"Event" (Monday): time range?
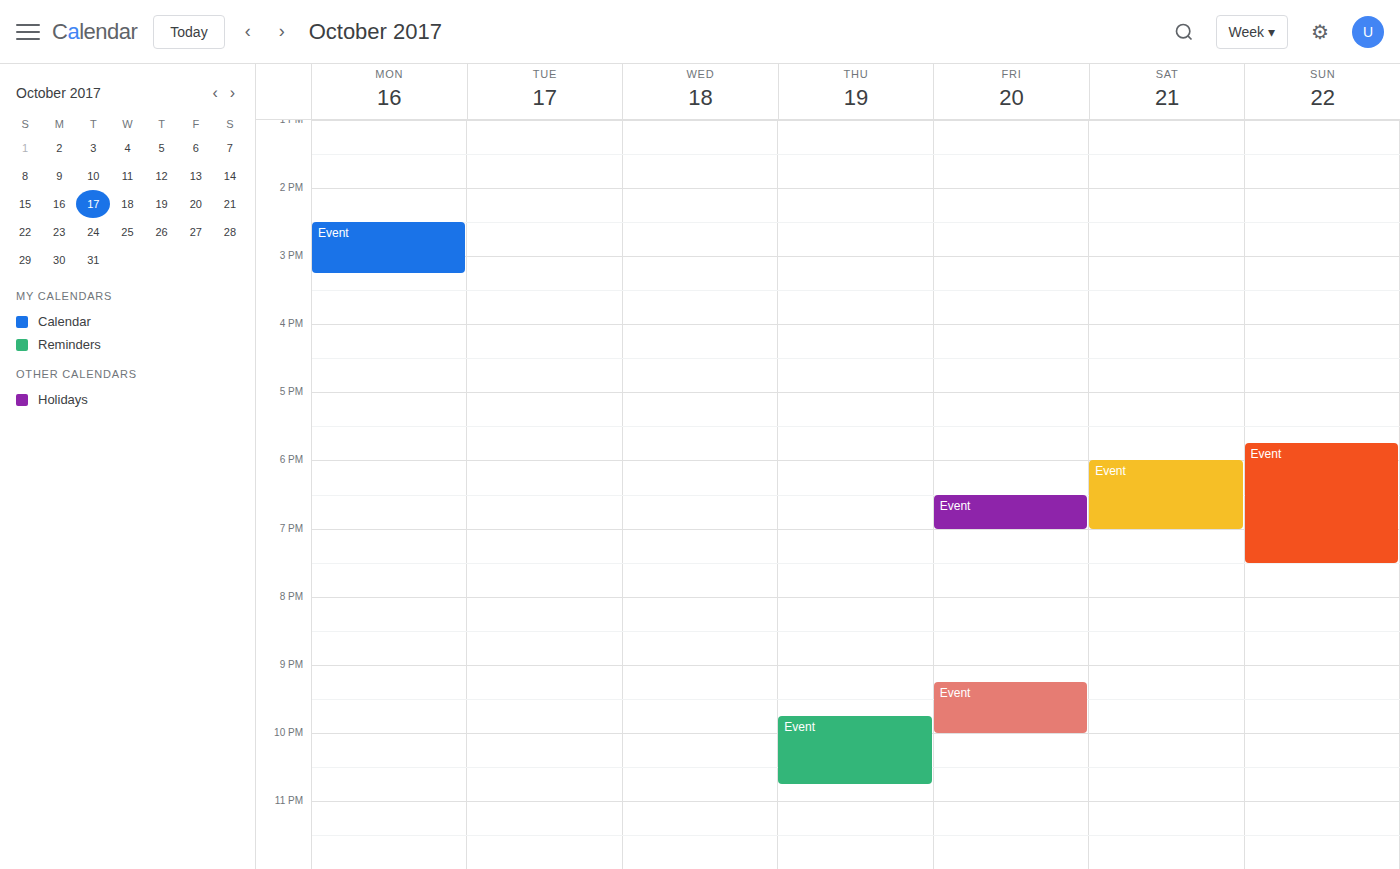
2:30 PM to 3:15 PM